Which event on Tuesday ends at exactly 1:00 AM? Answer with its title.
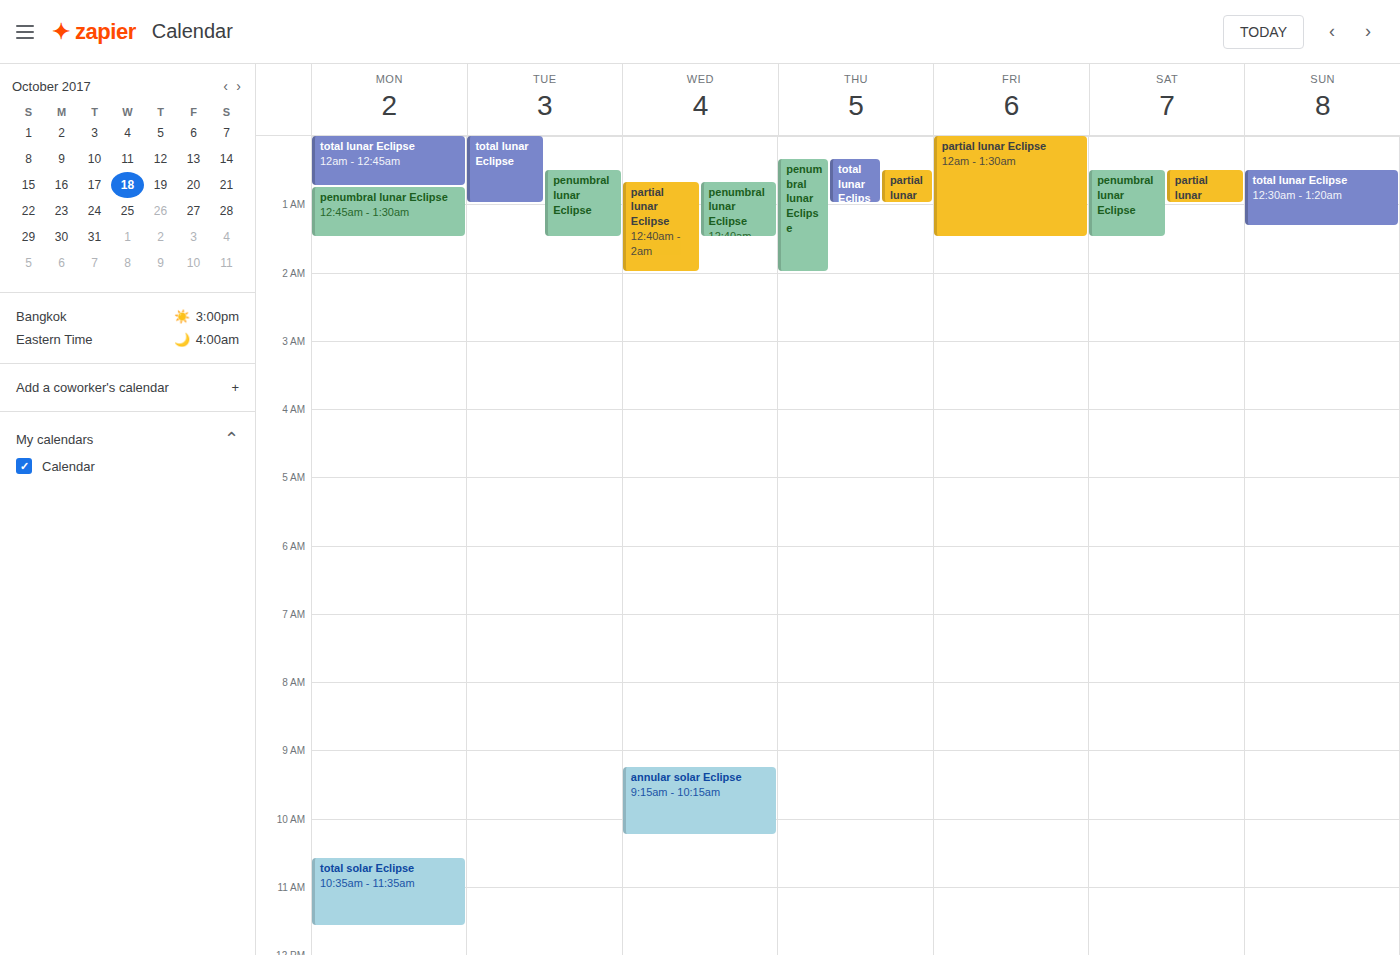
"total lunar Eclipse"